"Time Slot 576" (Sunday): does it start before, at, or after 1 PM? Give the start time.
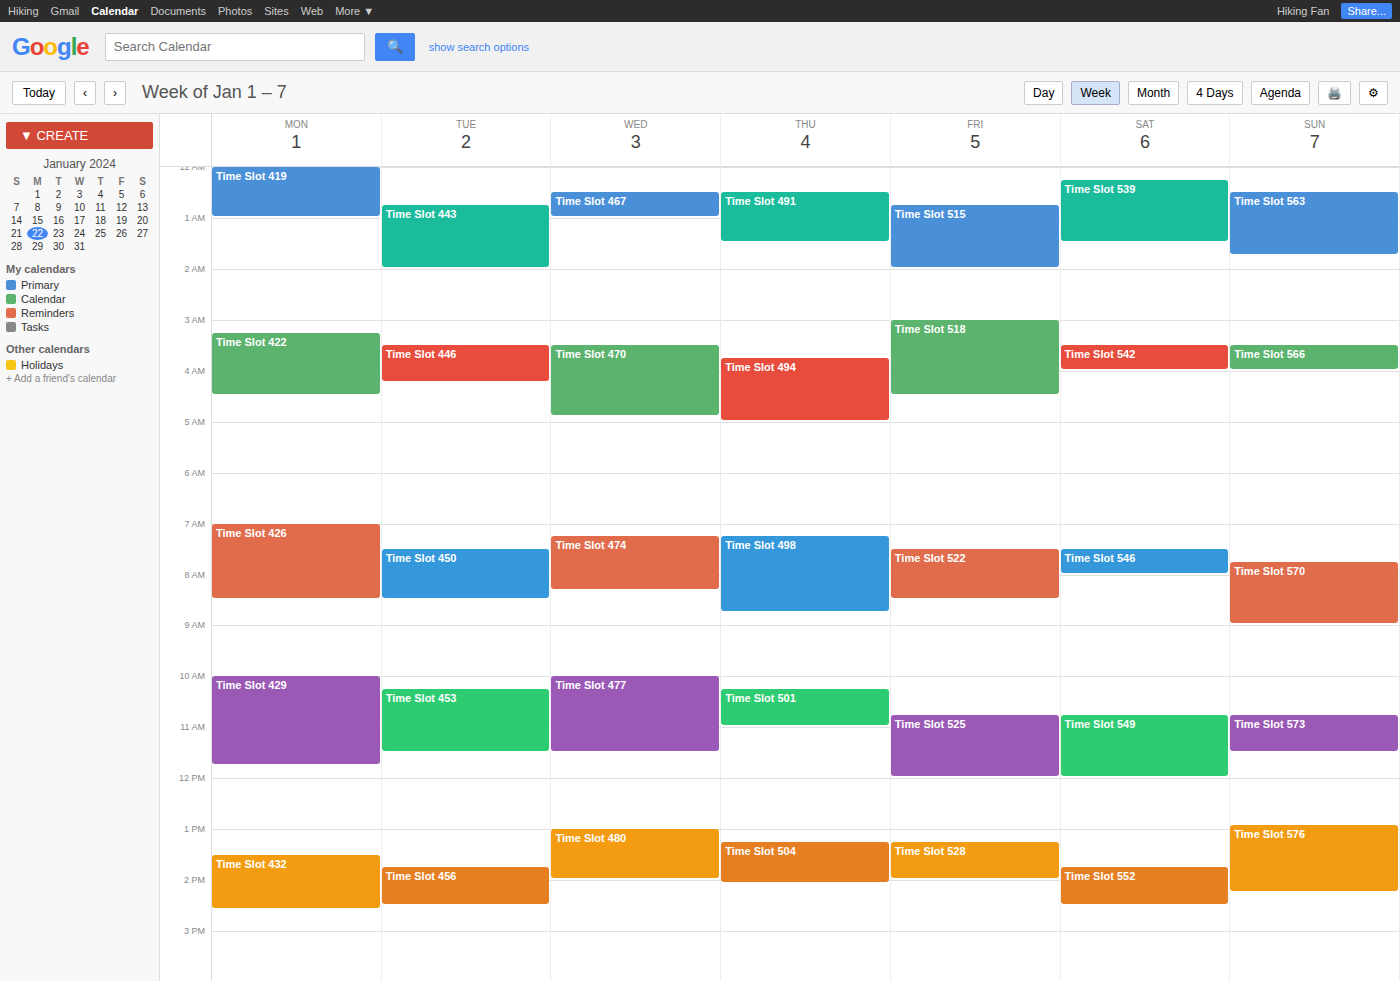
12:55 PM -- before 1 PM, 5 minutes above the 1 PM line.